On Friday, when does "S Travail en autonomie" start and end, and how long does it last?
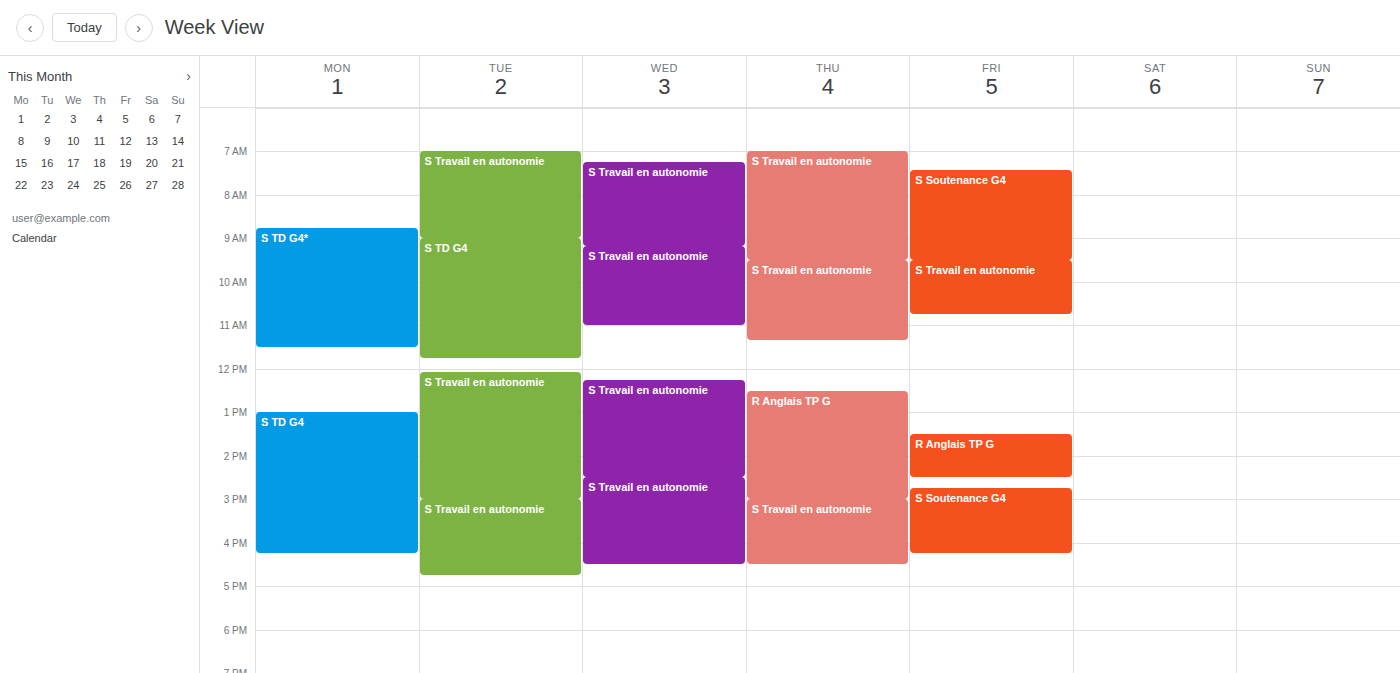
09:30 to 10:45, 1 hour 15 minutes